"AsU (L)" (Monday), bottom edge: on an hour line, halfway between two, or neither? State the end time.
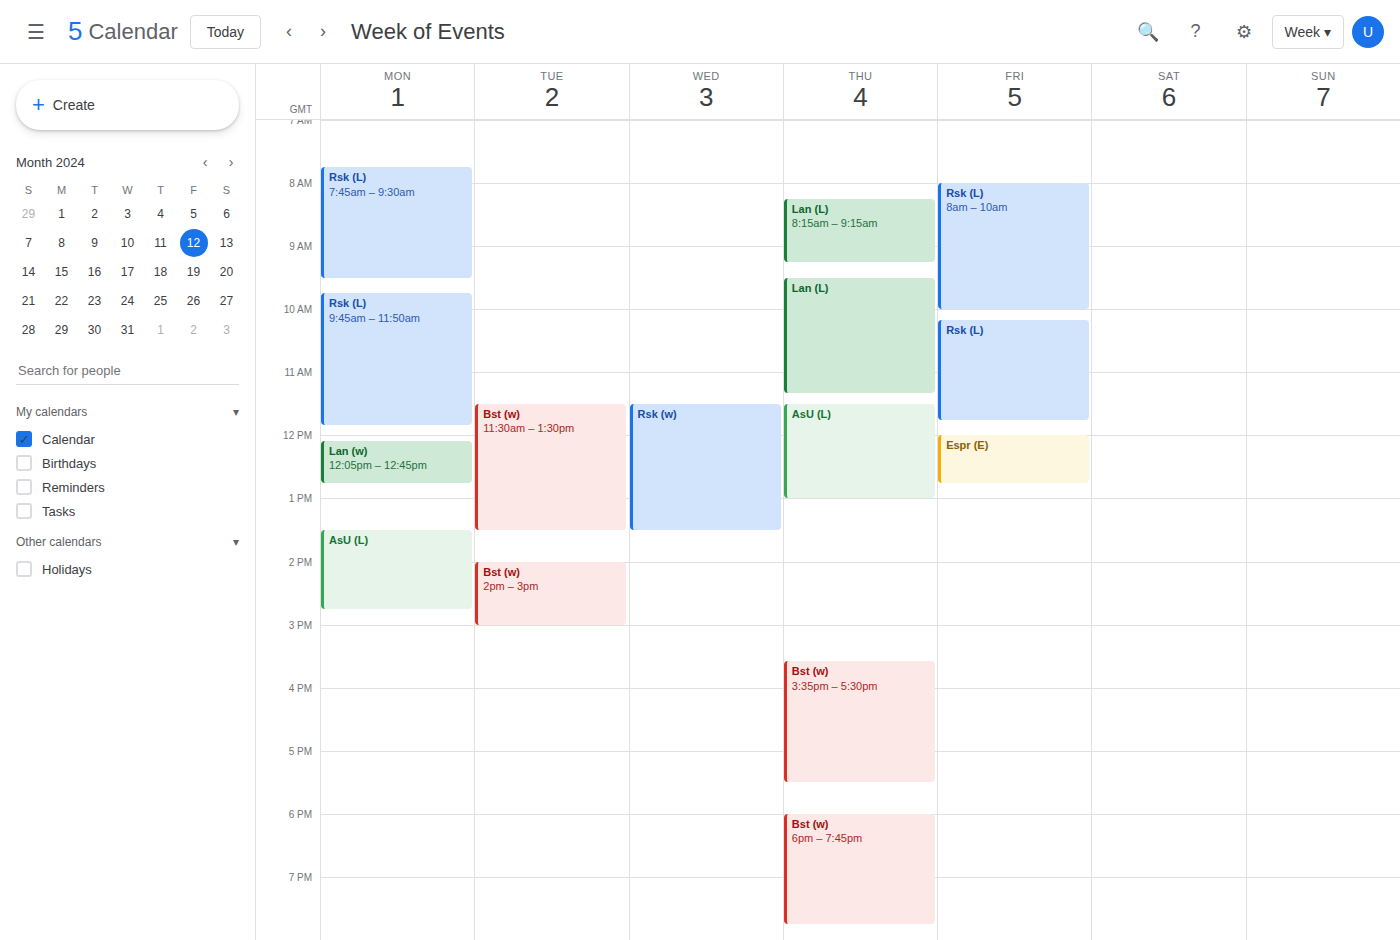
2:45 PM -- neither: three quarters of the way from the 2 PM line to the 3 PM line.